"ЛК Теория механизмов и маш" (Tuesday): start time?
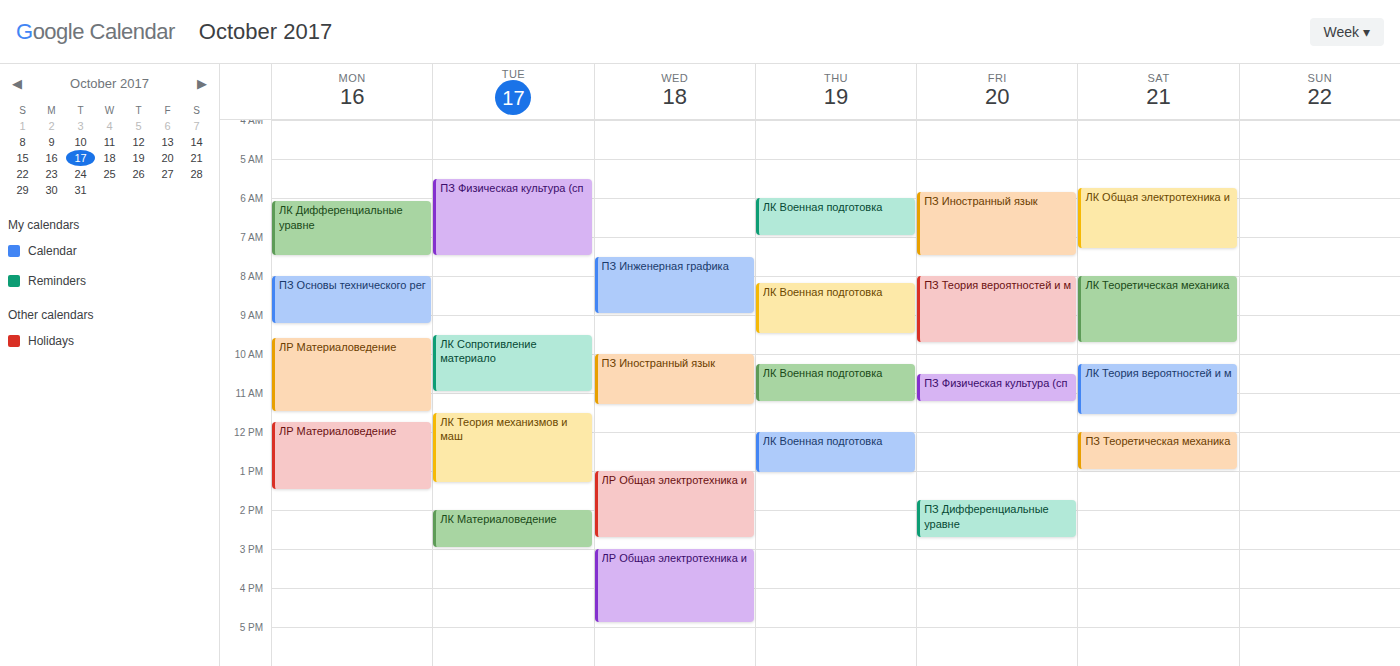
11:30 AM